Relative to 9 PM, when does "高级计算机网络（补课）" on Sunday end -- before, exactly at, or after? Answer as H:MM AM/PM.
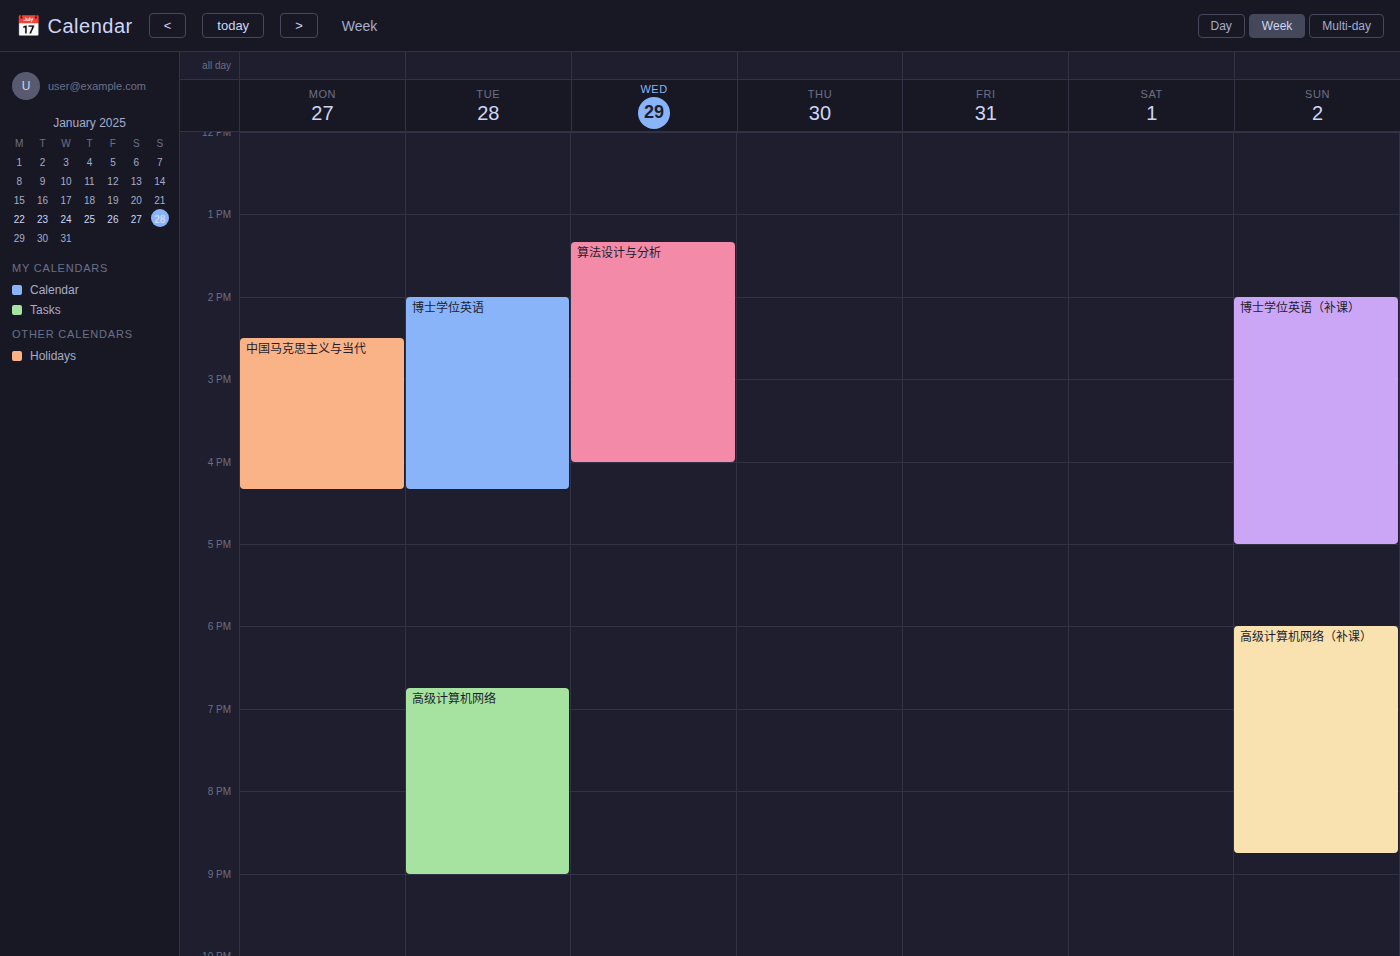
8:45 PM -- before 9 PM, 15 minutes above the 9 PM line.